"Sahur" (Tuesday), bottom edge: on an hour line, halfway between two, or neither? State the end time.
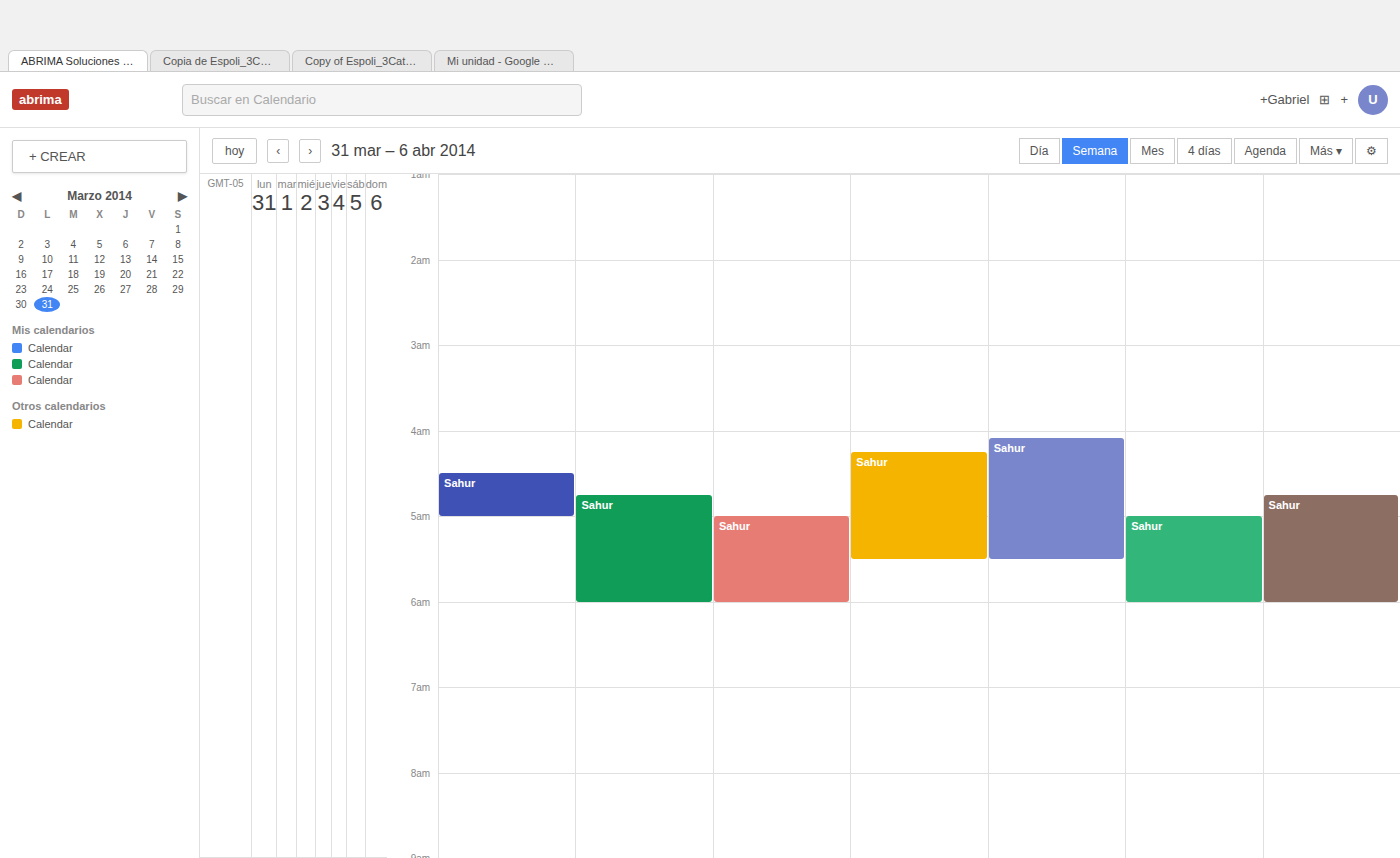
6:00 AM -- exactly on the 6 AM line.